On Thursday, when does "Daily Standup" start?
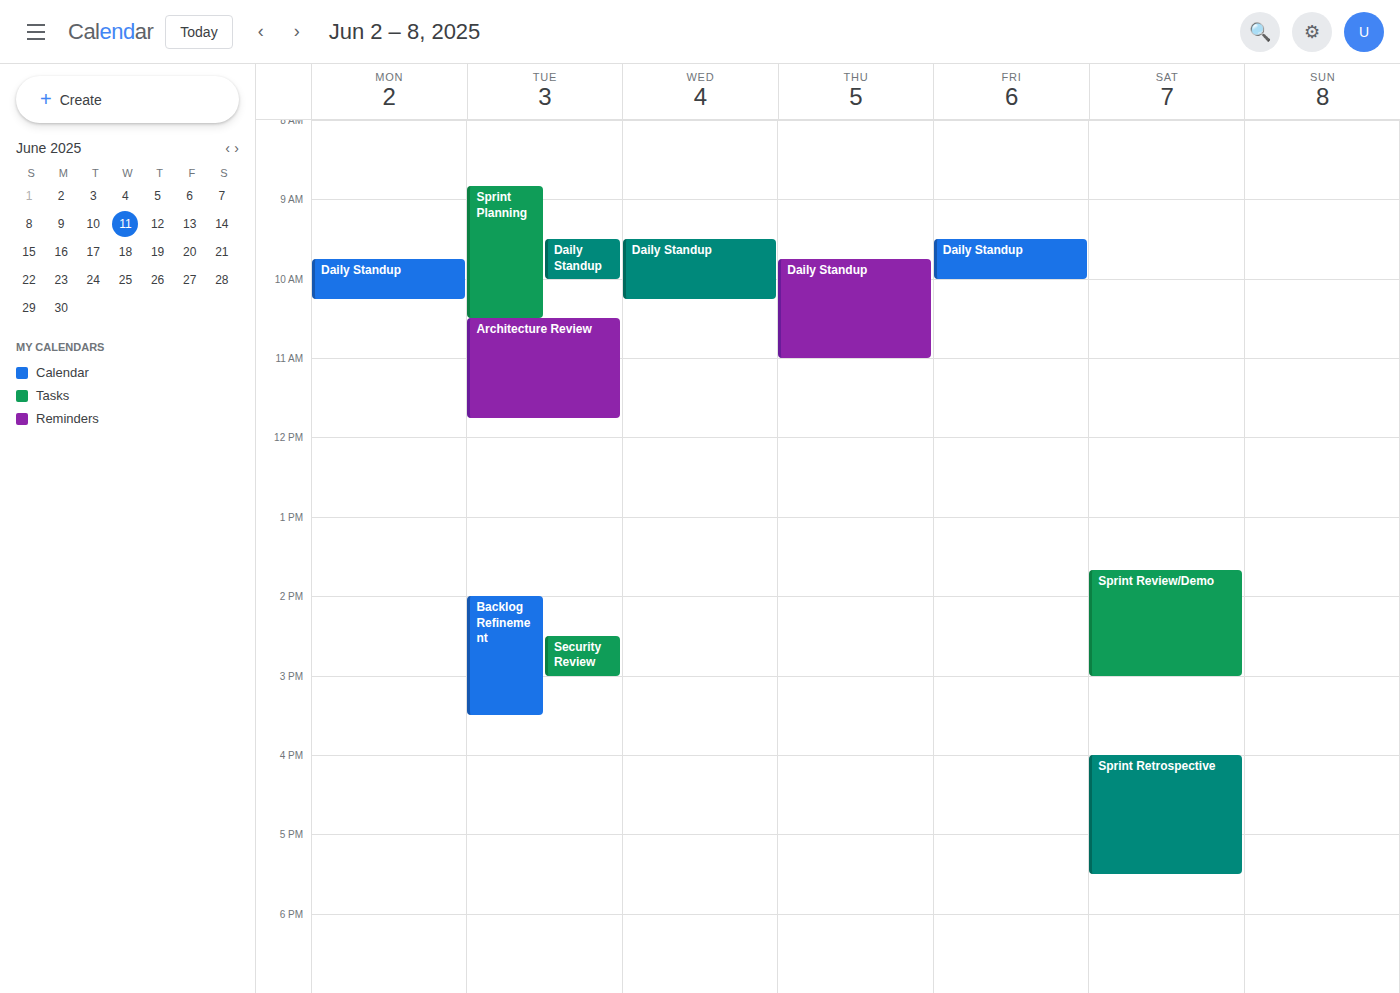
9:45 AM